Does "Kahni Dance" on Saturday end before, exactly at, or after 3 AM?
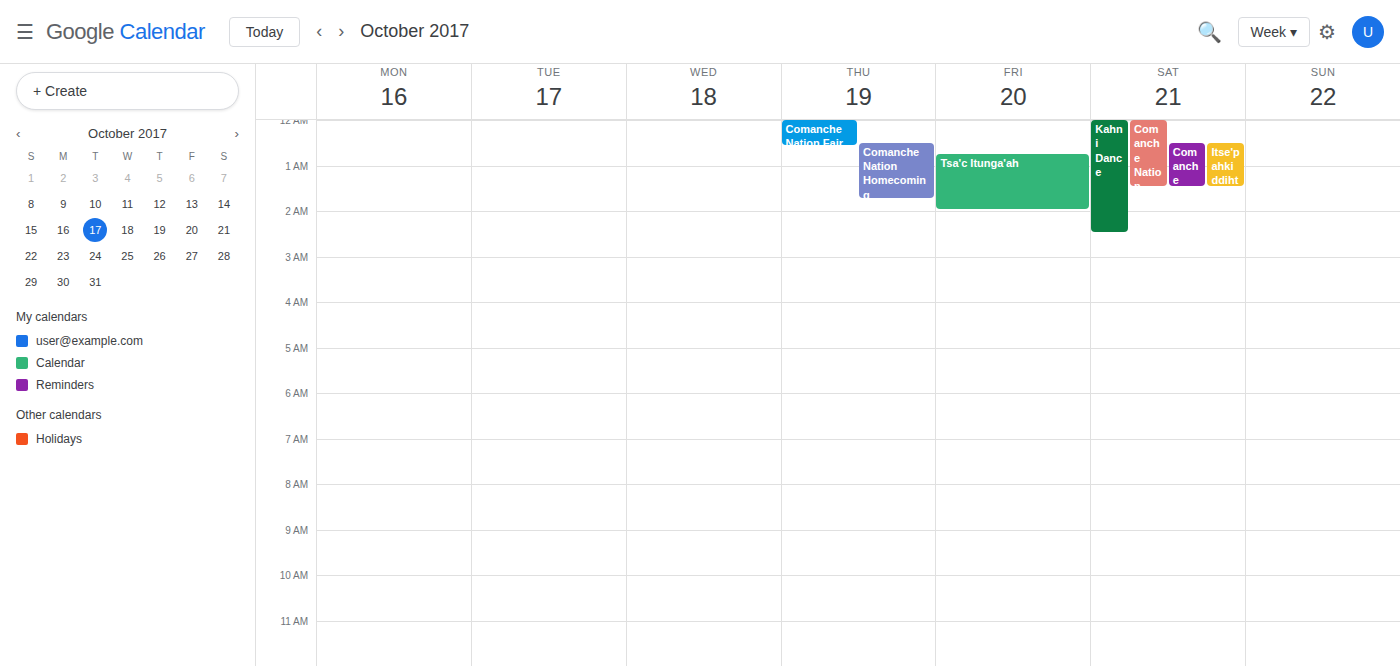
2:30 AM -- before 3 AM, 30 minutes above the 3 AM line.